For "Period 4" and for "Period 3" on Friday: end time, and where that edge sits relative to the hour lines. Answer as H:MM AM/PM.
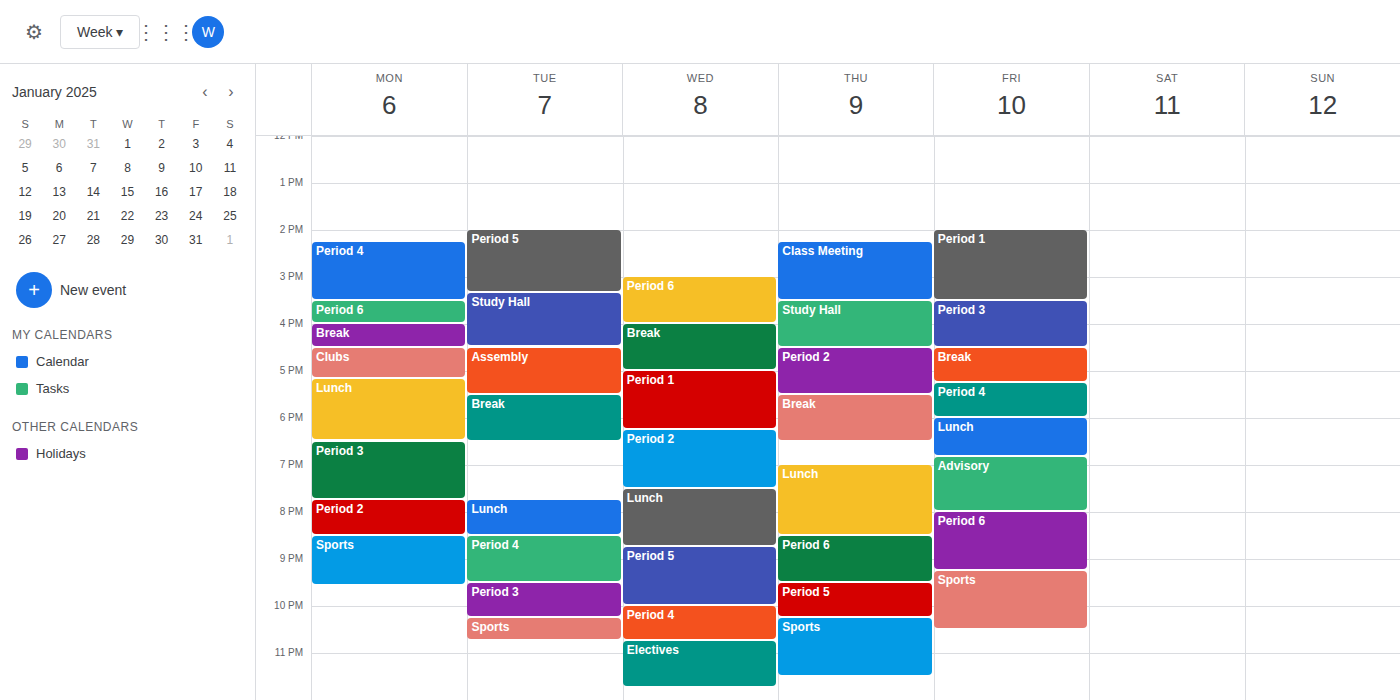
"Period 4": 6:00 PM, exactly on the 6 PM line. "Period 3": 4:30 PM, halfway between the 4 PM and 5 PM lines.